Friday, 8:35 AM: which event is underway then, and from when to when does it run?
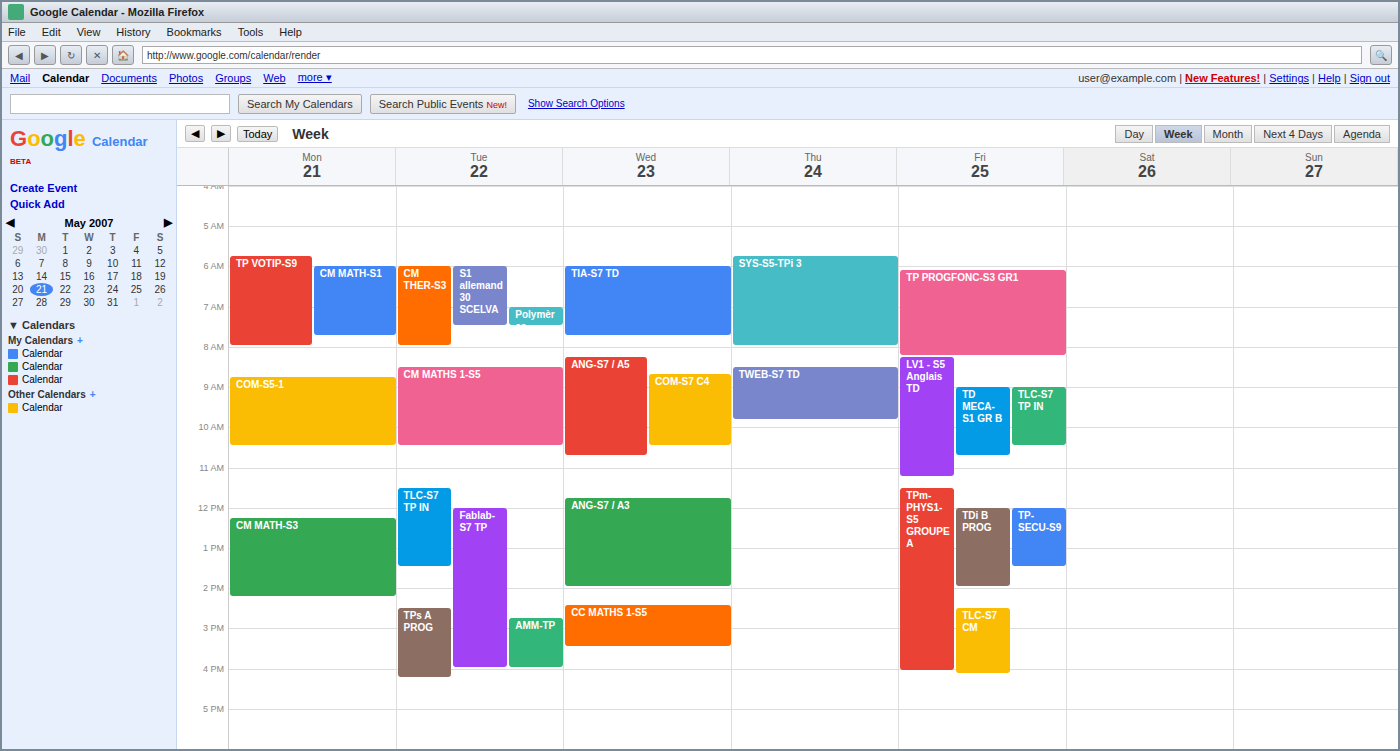
"LV1 - S5 Anglais TD", 8:15 AM to 11:15 AM